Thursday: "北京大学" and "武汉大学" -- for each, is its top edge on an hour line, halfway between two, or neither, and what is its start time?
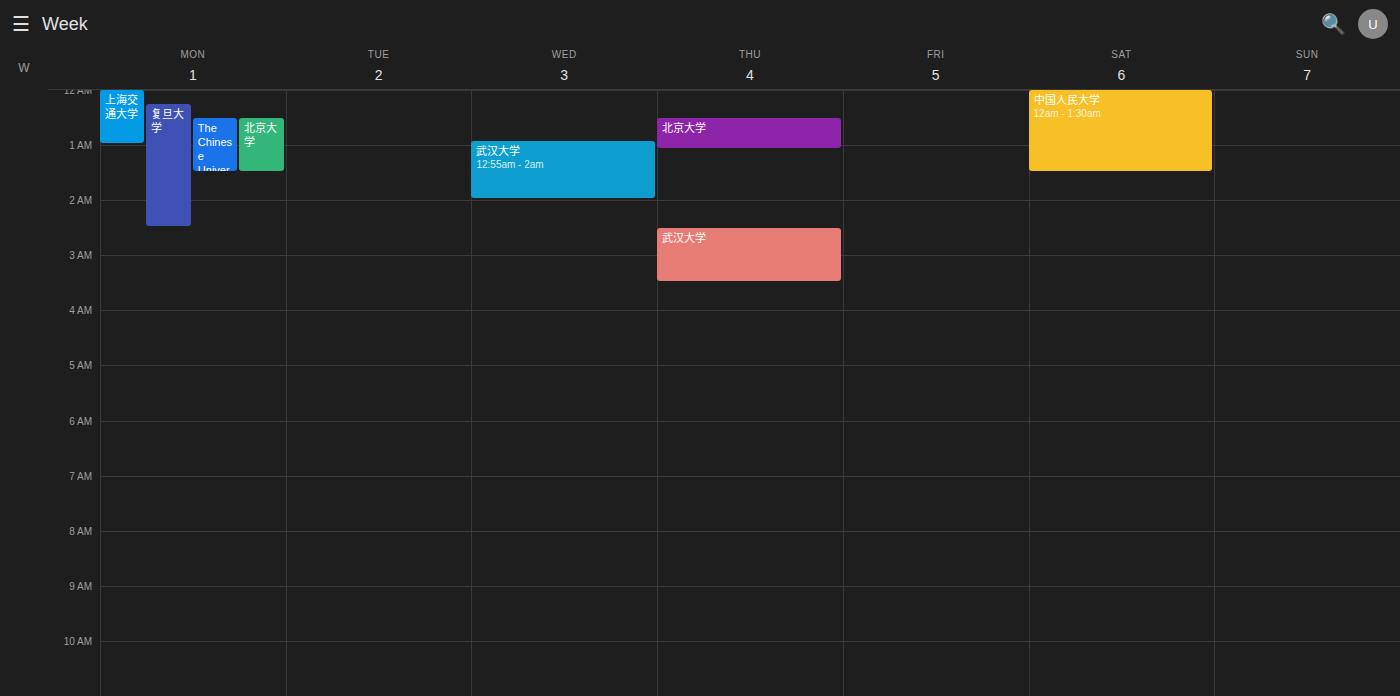
"北京大学": 00:30, halfway between the 00:00 and 01:00 lines. "武汉大学": 02:30, halfway between the 02:00 and 03:00 lines.